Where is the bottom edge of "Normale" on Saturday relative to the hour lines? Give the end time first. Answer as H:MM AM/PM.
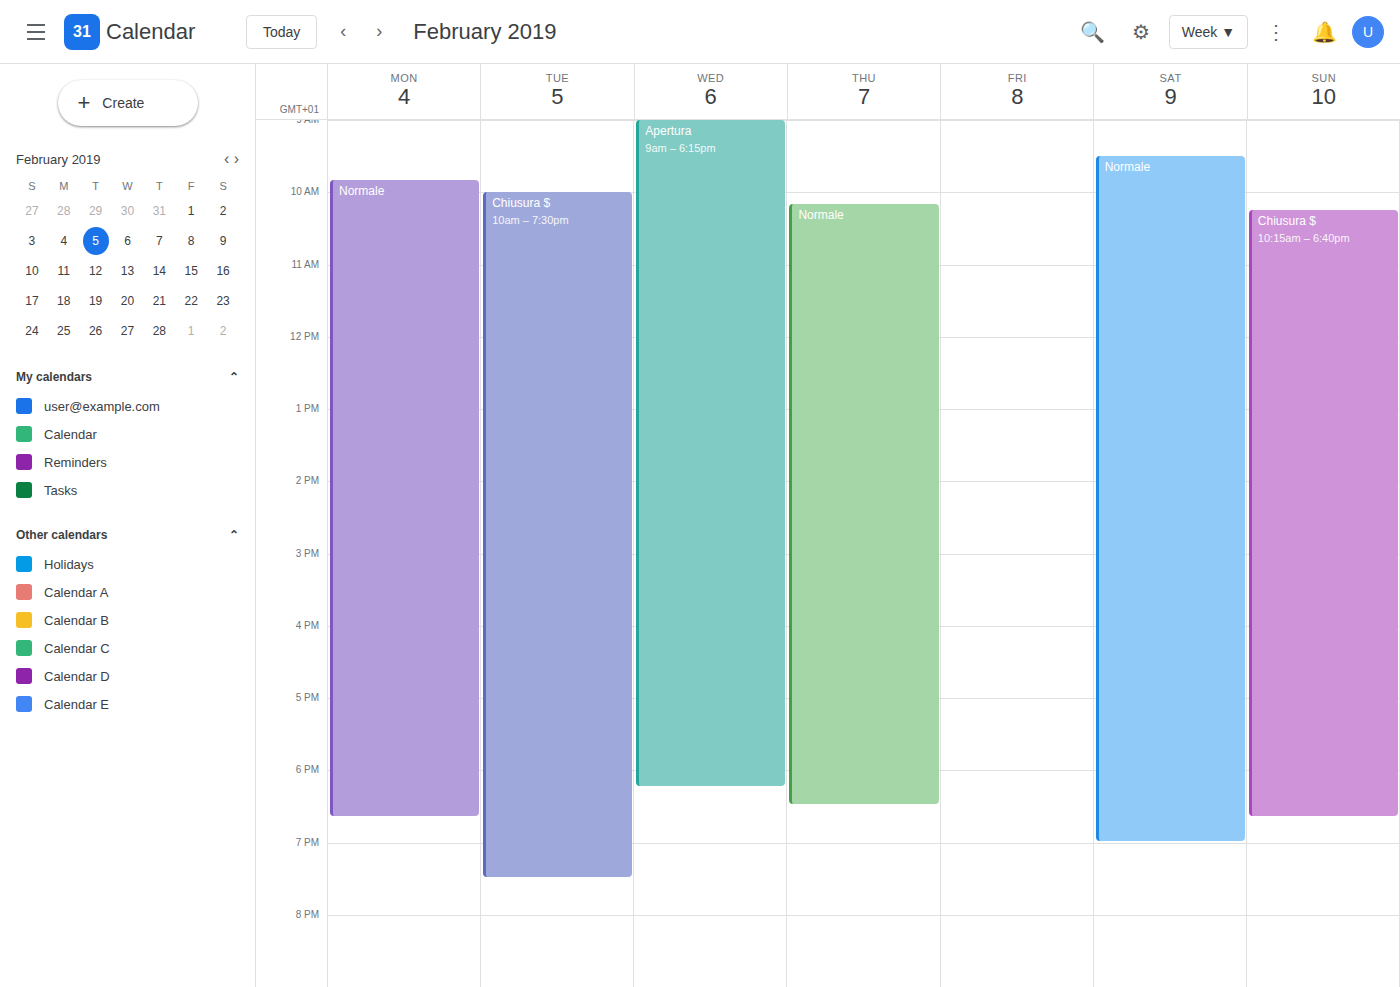
7:00 PM -- exactly on the 7 PM line.